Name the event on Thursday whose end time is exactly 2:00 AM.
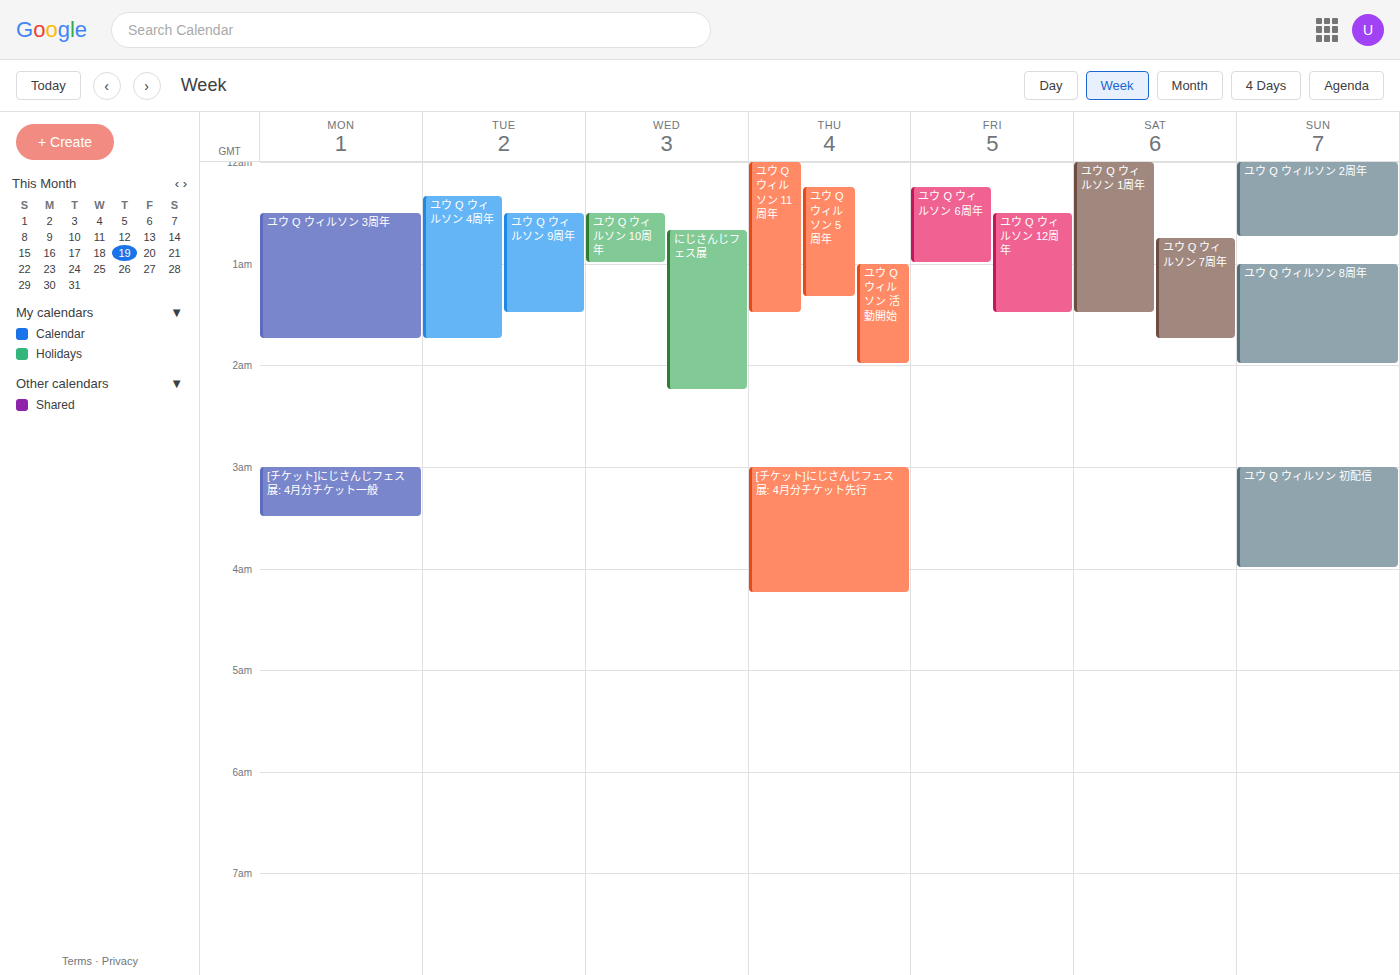
"ユウ Q ウィルソン 活動開始"